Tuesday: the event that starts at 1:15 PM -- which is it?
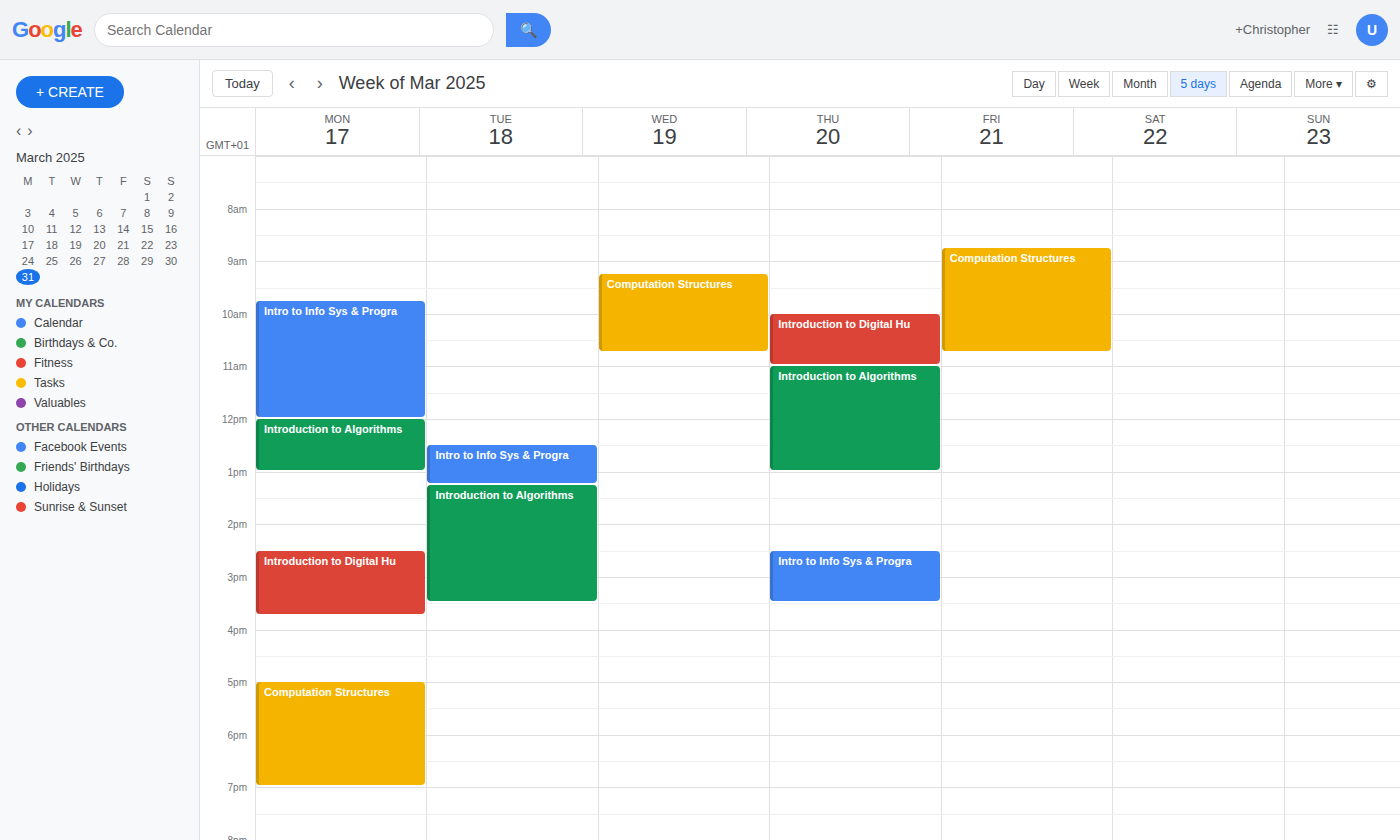
"Introduction to Algorithms"